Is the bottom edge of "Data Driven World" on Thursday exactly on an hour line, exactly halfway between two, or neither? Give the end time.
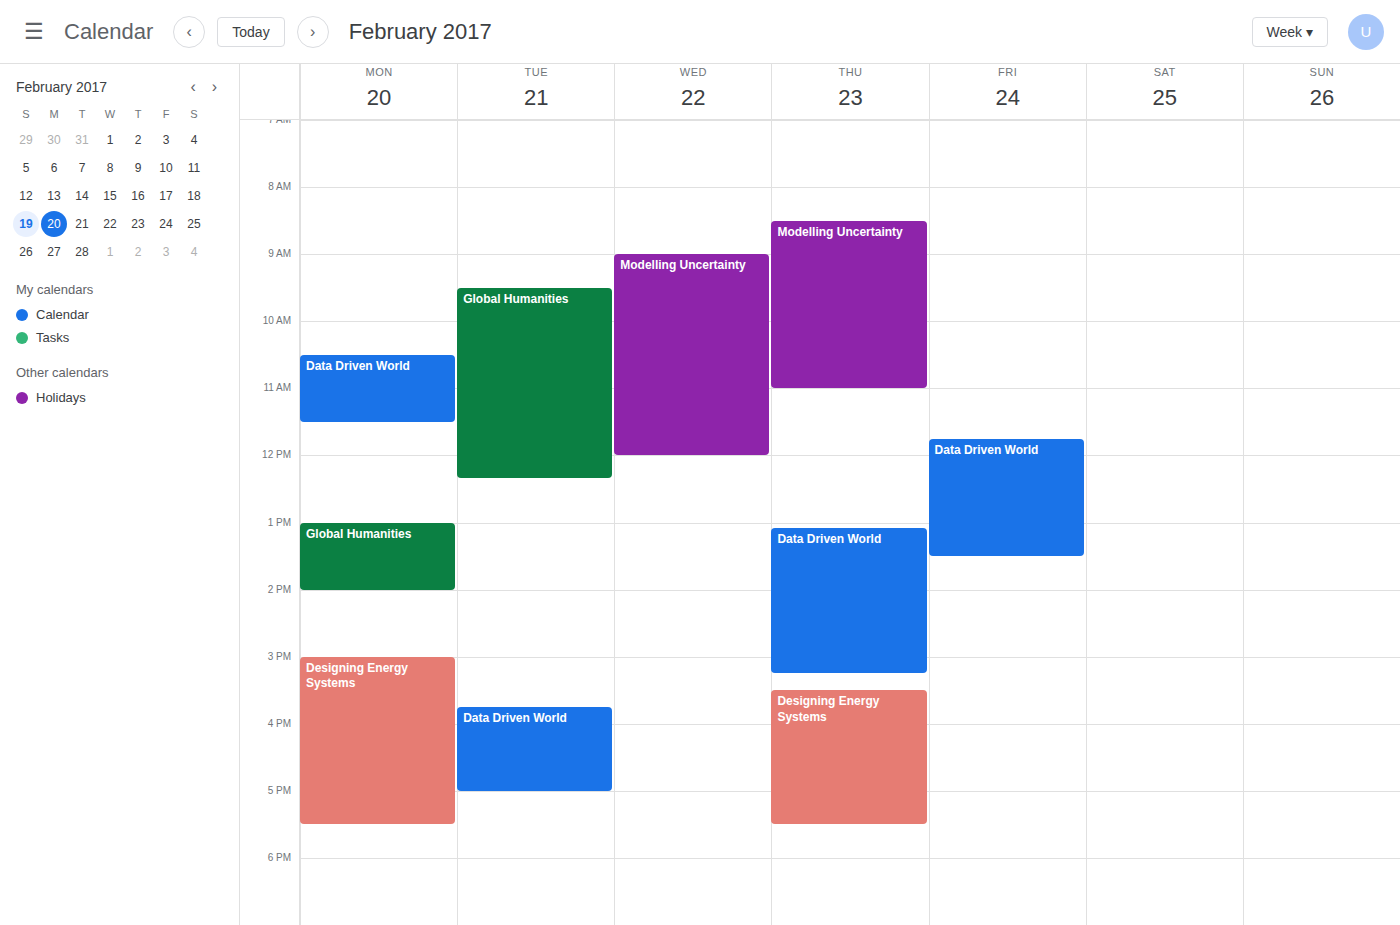
3:15 PM -- neither: a quarter of the way from the 3 PM line to the 4 PM line.